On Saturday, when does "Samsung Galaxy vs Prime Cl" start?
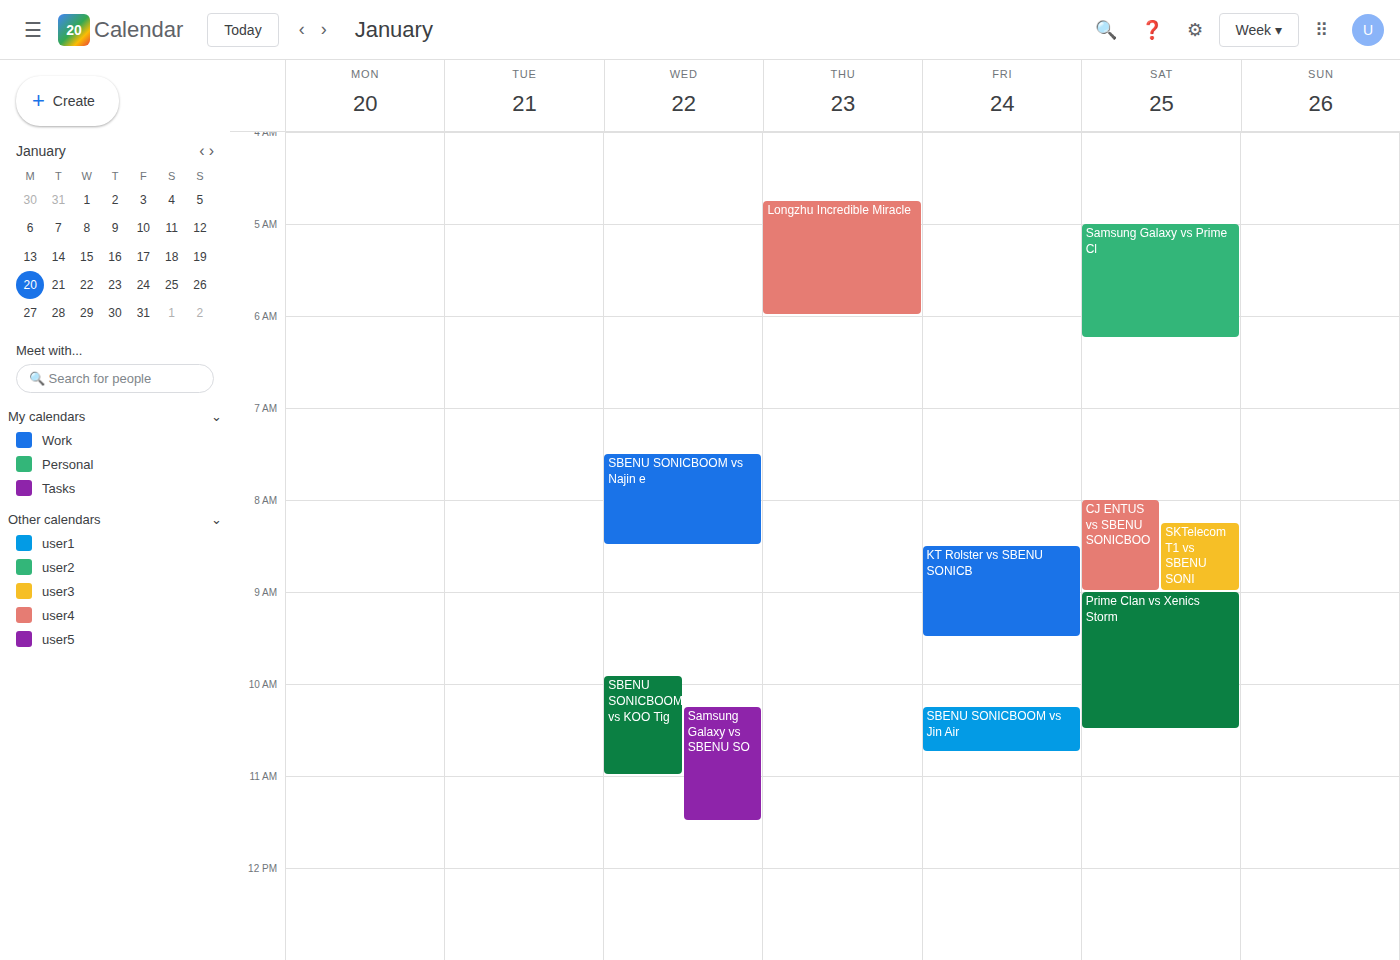
5:00 AM